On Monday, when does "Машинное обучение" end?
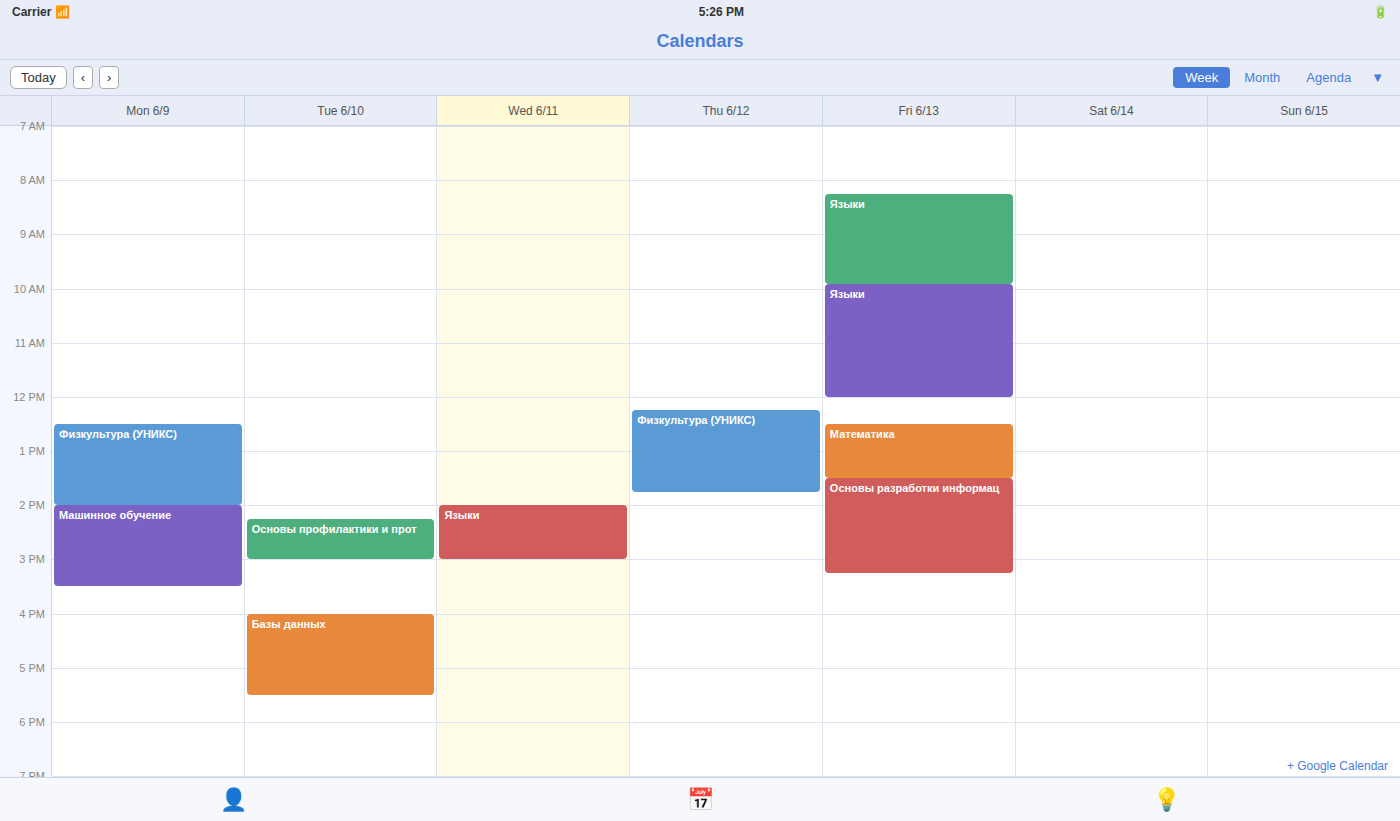
3:30 PM